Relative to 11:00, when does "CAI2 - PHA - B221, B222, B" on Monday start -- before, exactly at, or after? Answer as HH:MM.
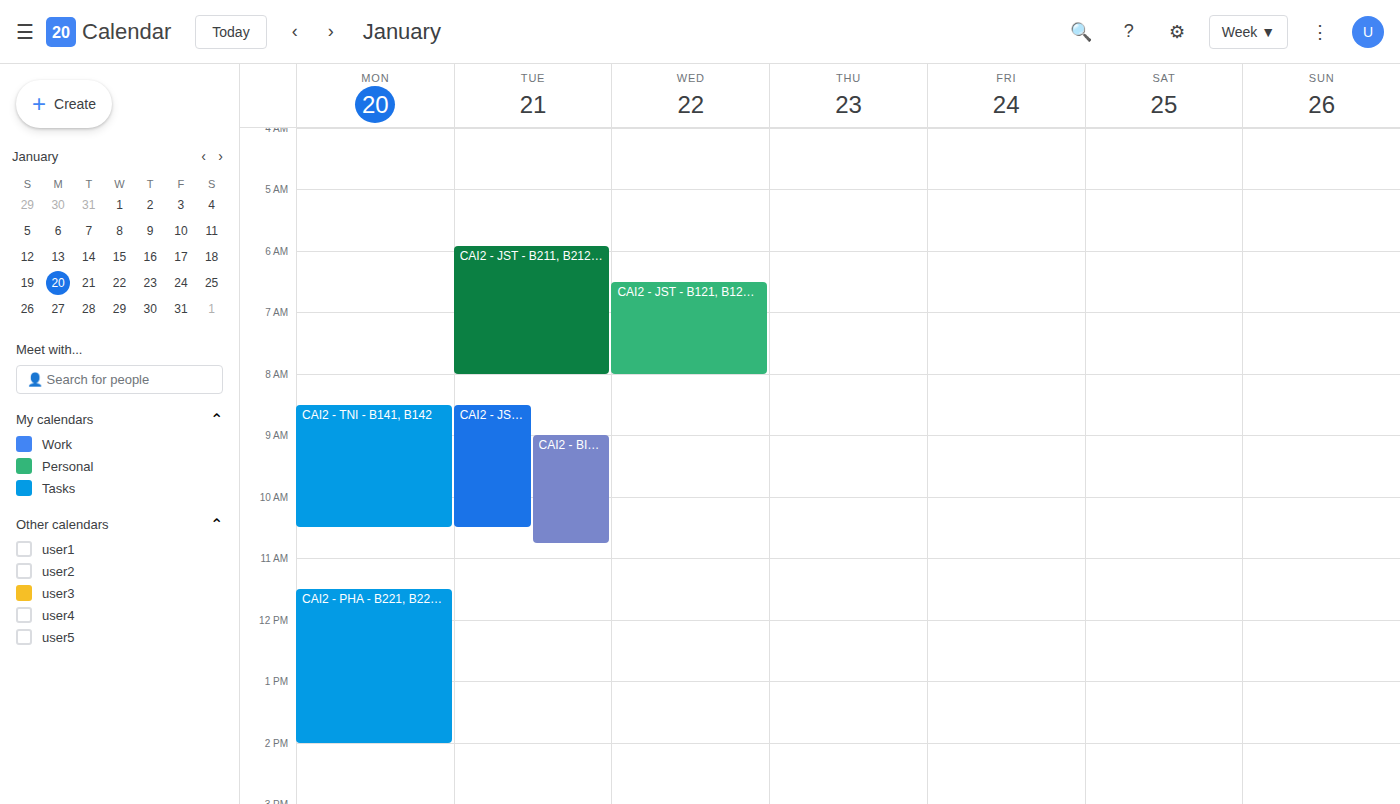
11:30 -- after 11:00, 30 minutes below the 11:00 line.